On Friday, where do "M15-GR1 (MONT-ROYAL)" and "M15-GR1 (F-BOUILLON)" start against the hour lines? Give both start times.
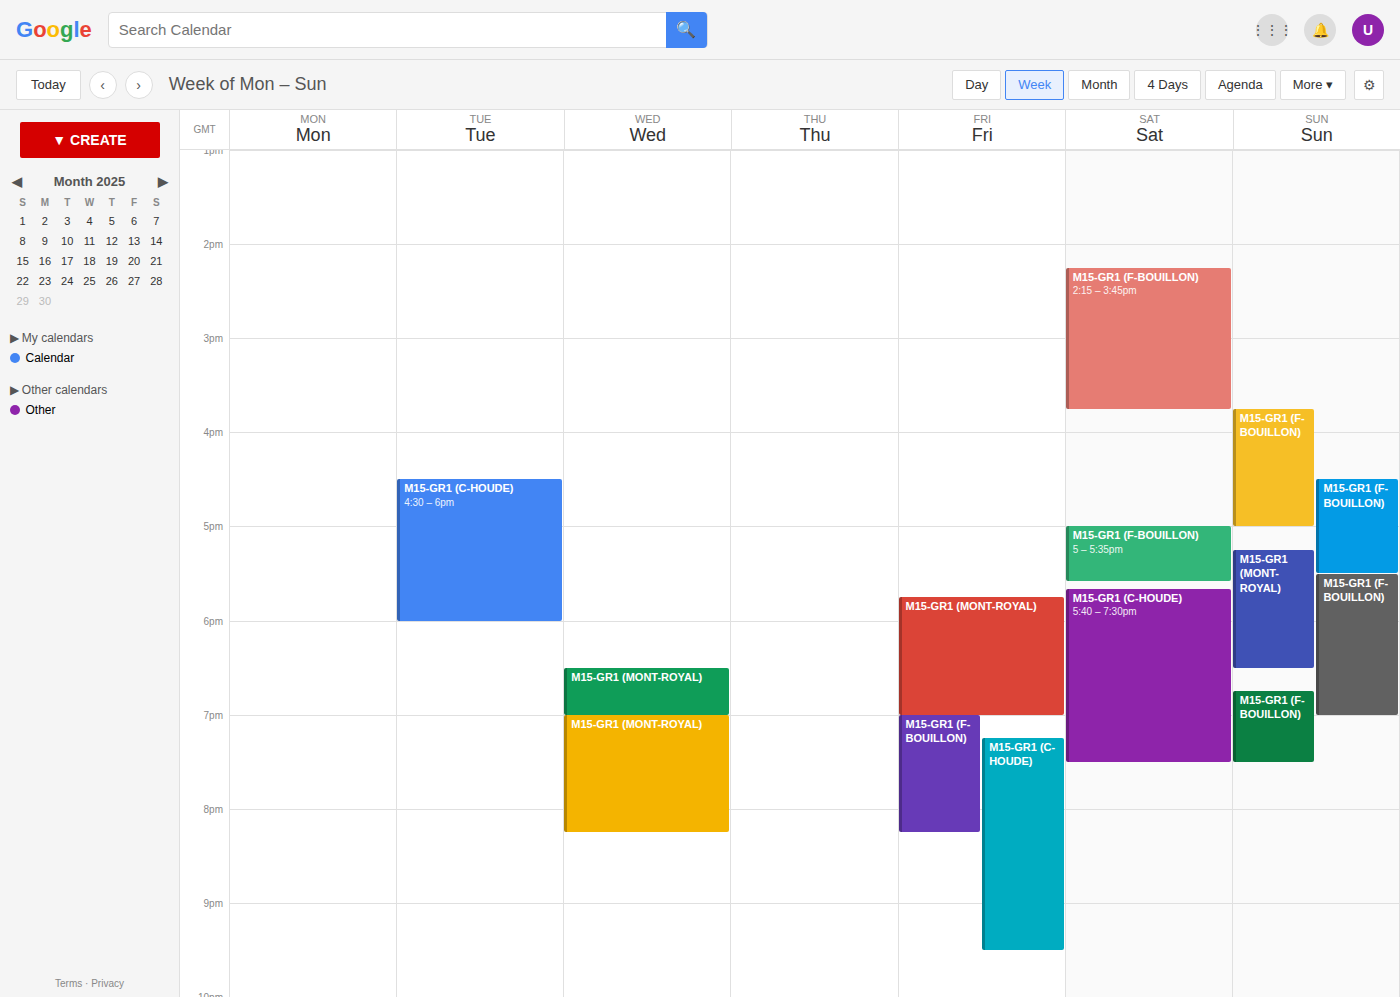
"M15-GR1 (MONT-ROYAL)": 5:45 PM, neither: three quarters of the way from the 5 PM line to the 6 PM line. "M15-GR1 (F-BOUILLON)": 7:00 PM, exactly on the 7 PM line.